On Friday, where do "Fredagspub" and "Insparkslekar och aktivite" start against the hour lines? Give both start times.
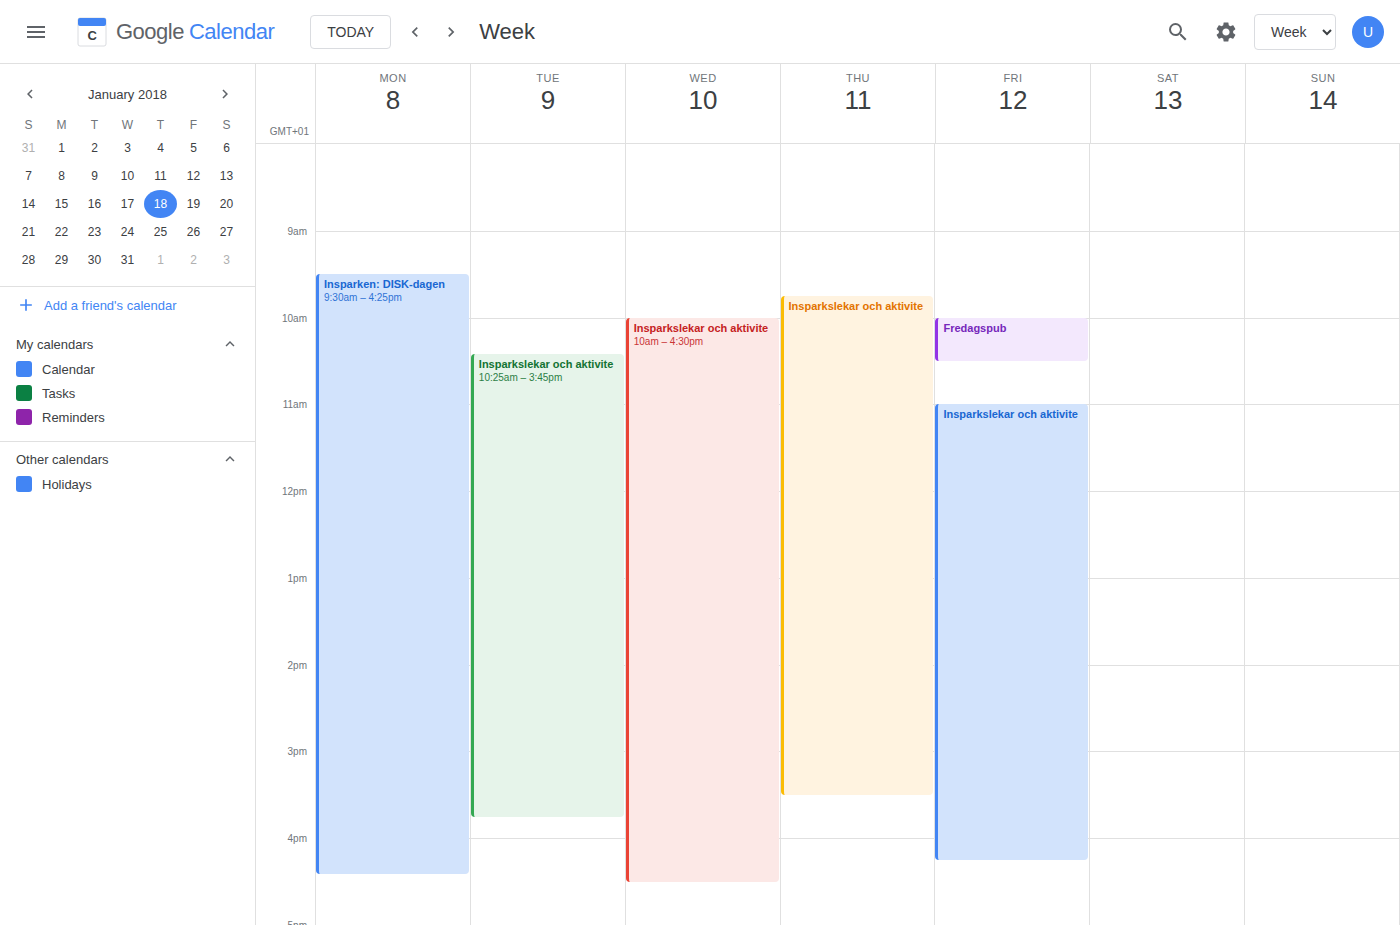
"Fredagspub": 10:00 AM, exactly on the 10 AM line. "Insparkslekar och aktivite": 11:00 AM, exactly on the 11 AM line.